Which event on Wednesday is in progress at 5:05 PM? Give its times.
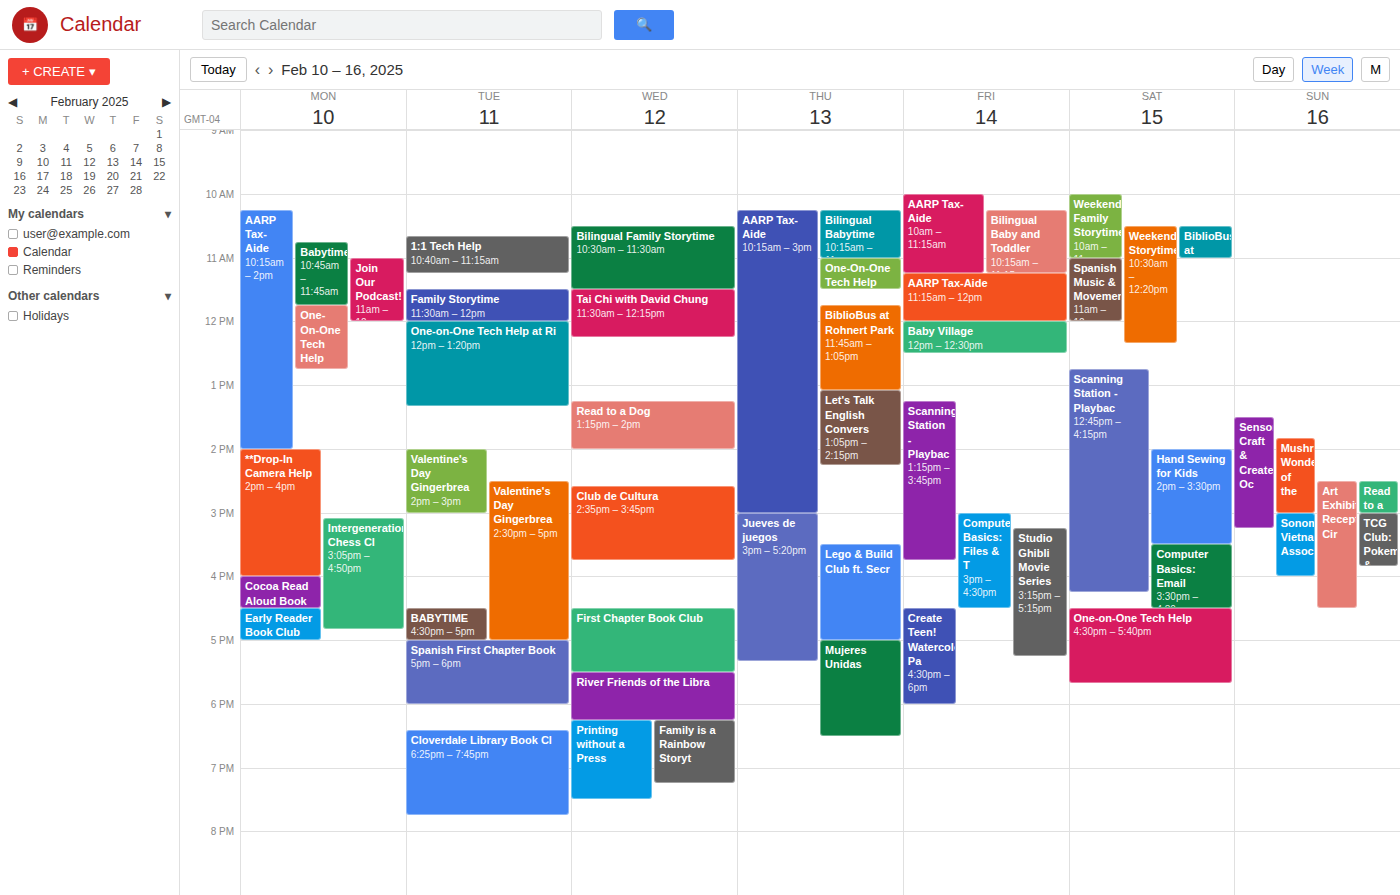
"First Chapter Book Club", 4:30 PM to 5:30 PM